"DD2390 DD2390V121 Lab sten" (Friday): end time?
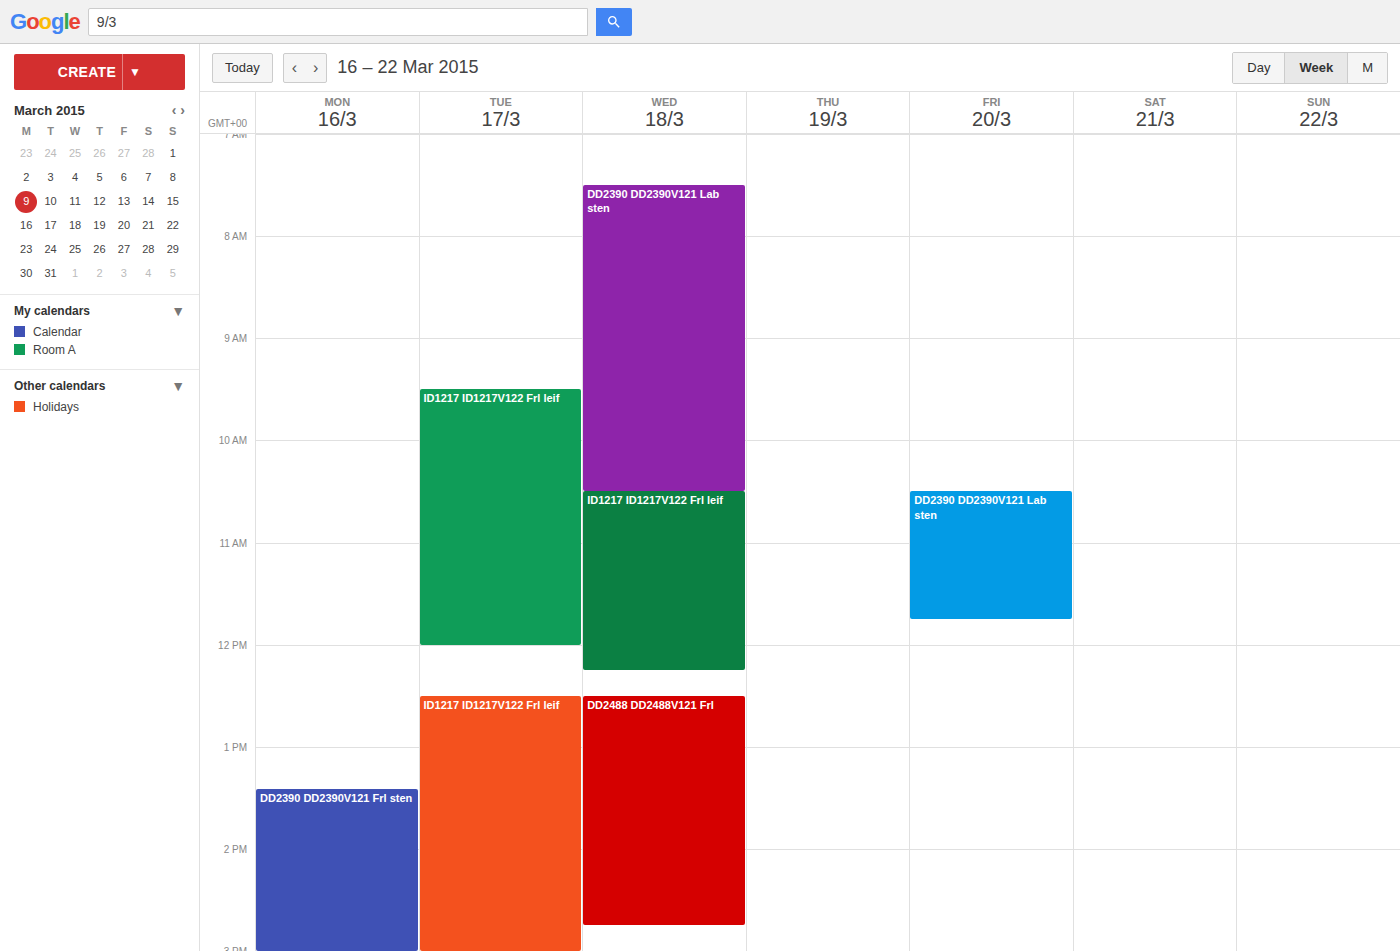
11:45 AM